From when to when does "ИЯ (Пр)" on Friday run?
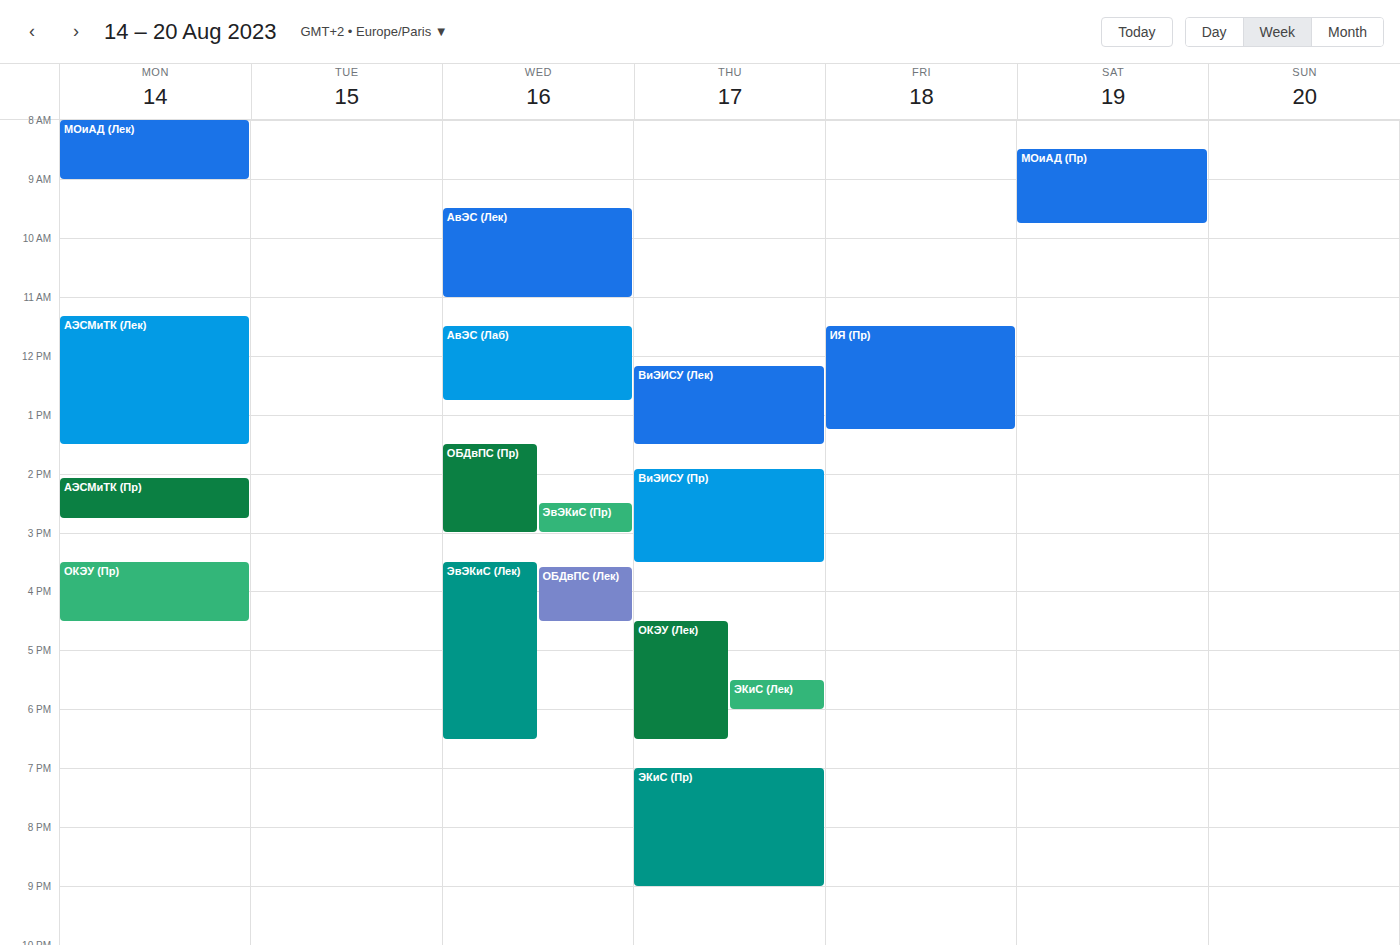
11:30 AM to 1:15 PM